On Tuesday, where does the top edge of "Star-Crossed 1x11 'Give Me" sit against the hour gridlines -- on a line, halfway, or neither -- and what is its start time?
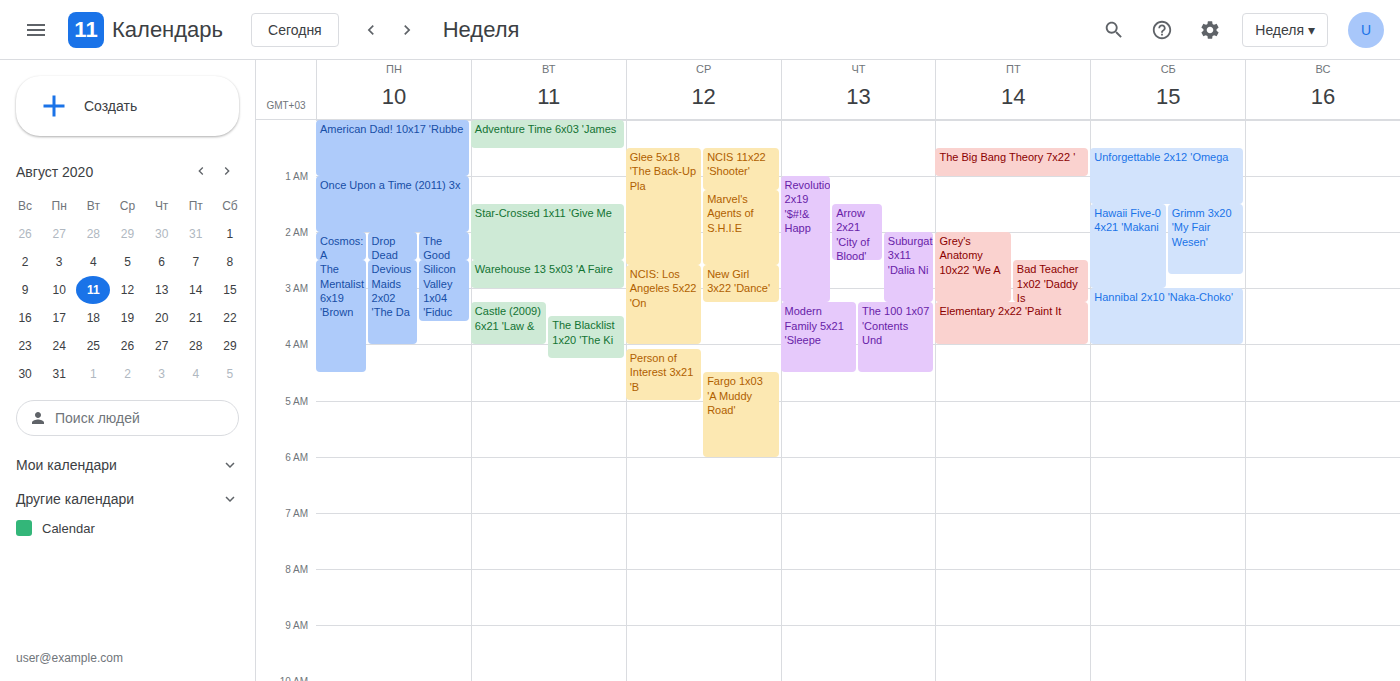
1:30 AM -- halfway between the 1 AM and 2 AM lines.